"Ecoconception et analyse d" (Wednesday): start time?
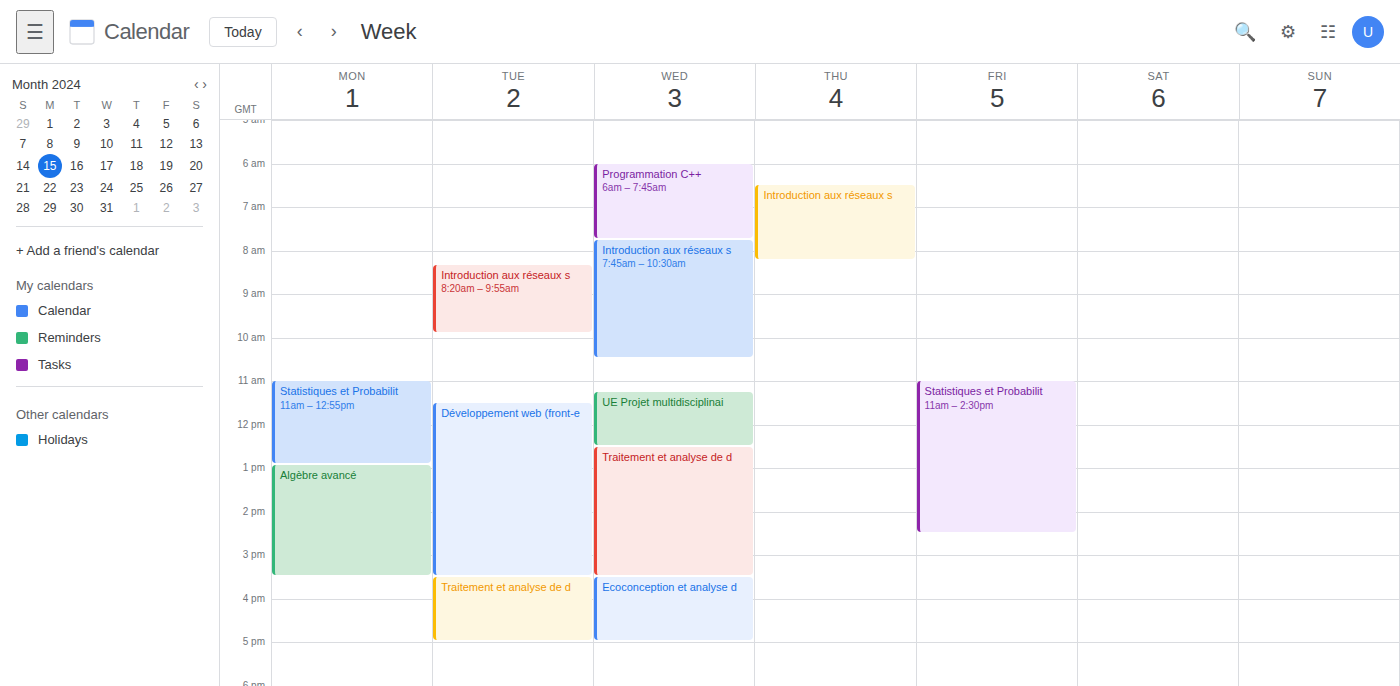
3:30 PM